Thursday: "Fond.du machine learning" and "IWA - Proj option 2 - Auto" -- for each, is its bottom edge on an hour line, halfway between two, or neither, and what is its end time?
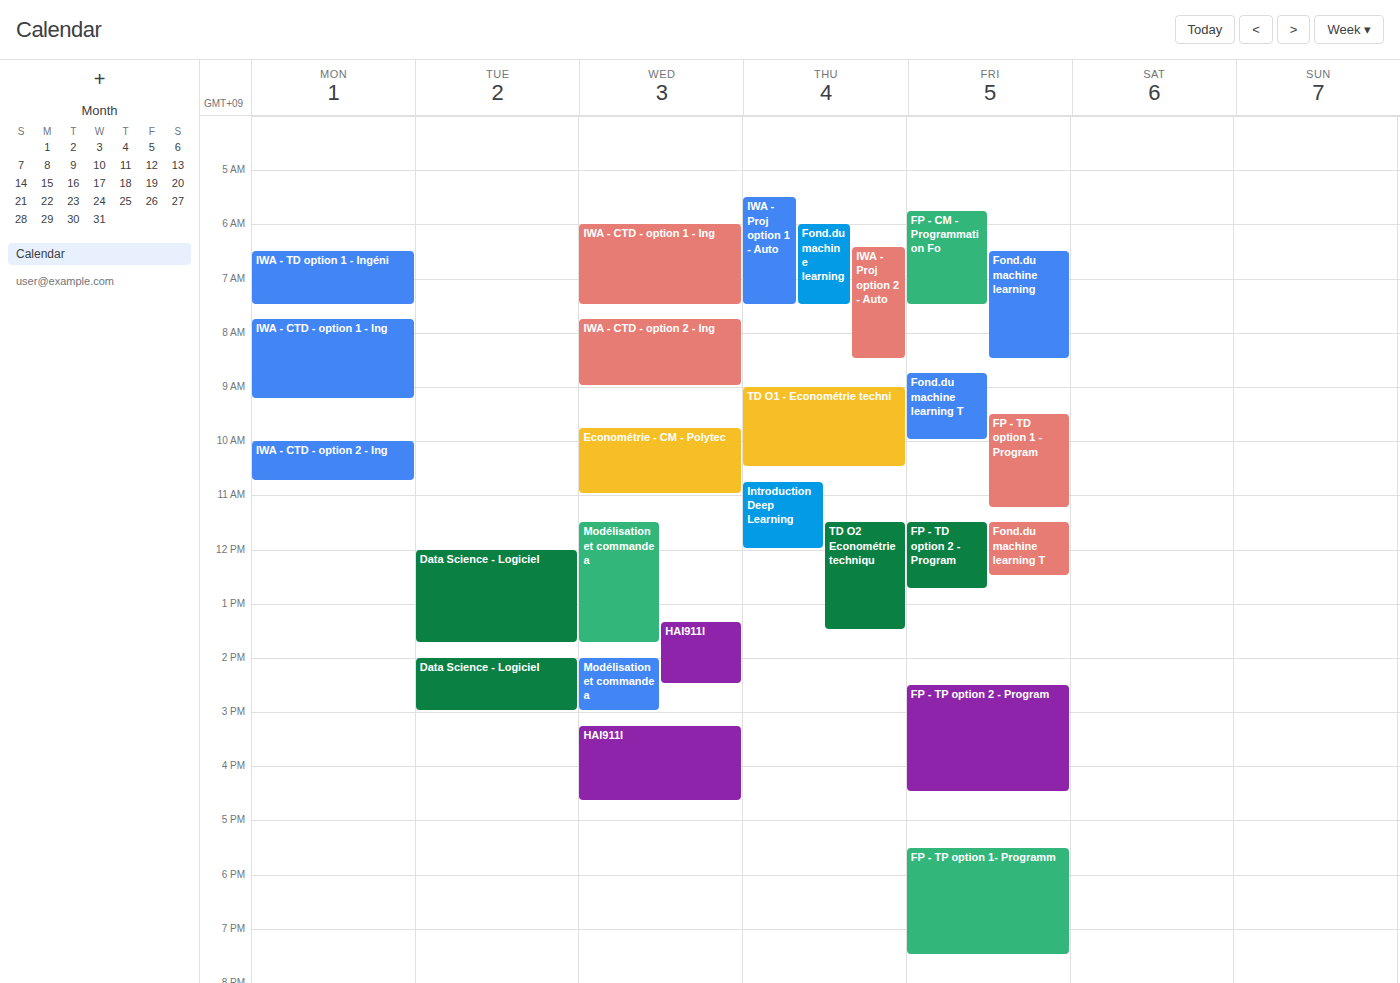
"Fond.du machine learning": 7:30 AM, halfway between the 7 AM and 8 AM lines. "IWA - Proj option 2 - Auto": 8:30 AM, halfway between the 8 AM and 9 AM lines.